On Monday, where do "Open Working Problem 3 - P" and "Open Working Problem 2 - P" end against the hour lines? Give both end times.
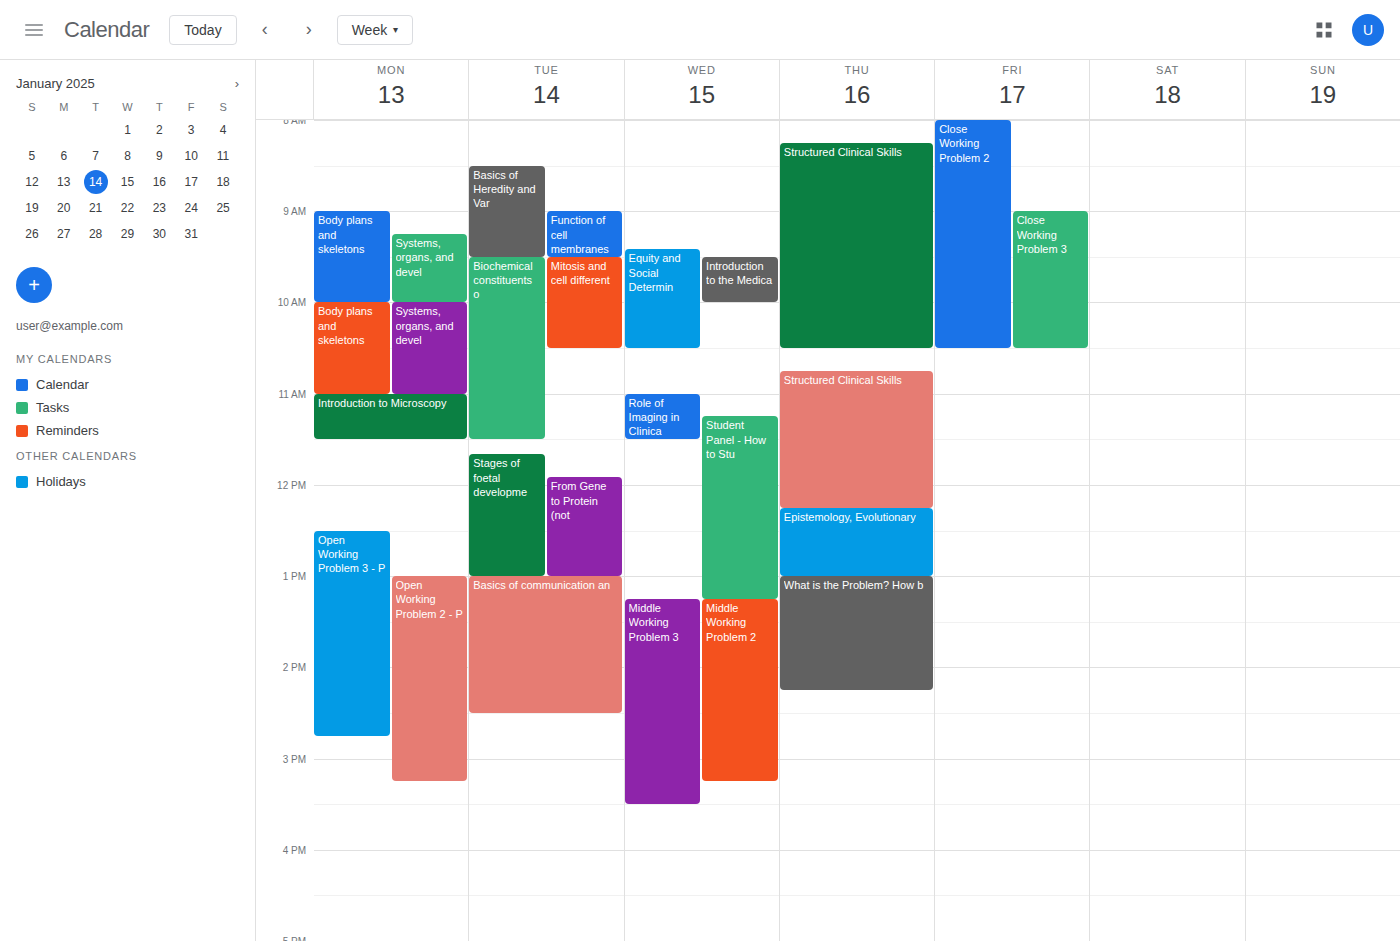
"Open Working Problem 3 - P": 2:45 PM, neither: three quarters of the way from the 2 PM line to the 3 PM line. "Open Working Problem 2 - P": 3:15 PM, neither: a quarter of the way from the 3 PM line to the 4 PM line.